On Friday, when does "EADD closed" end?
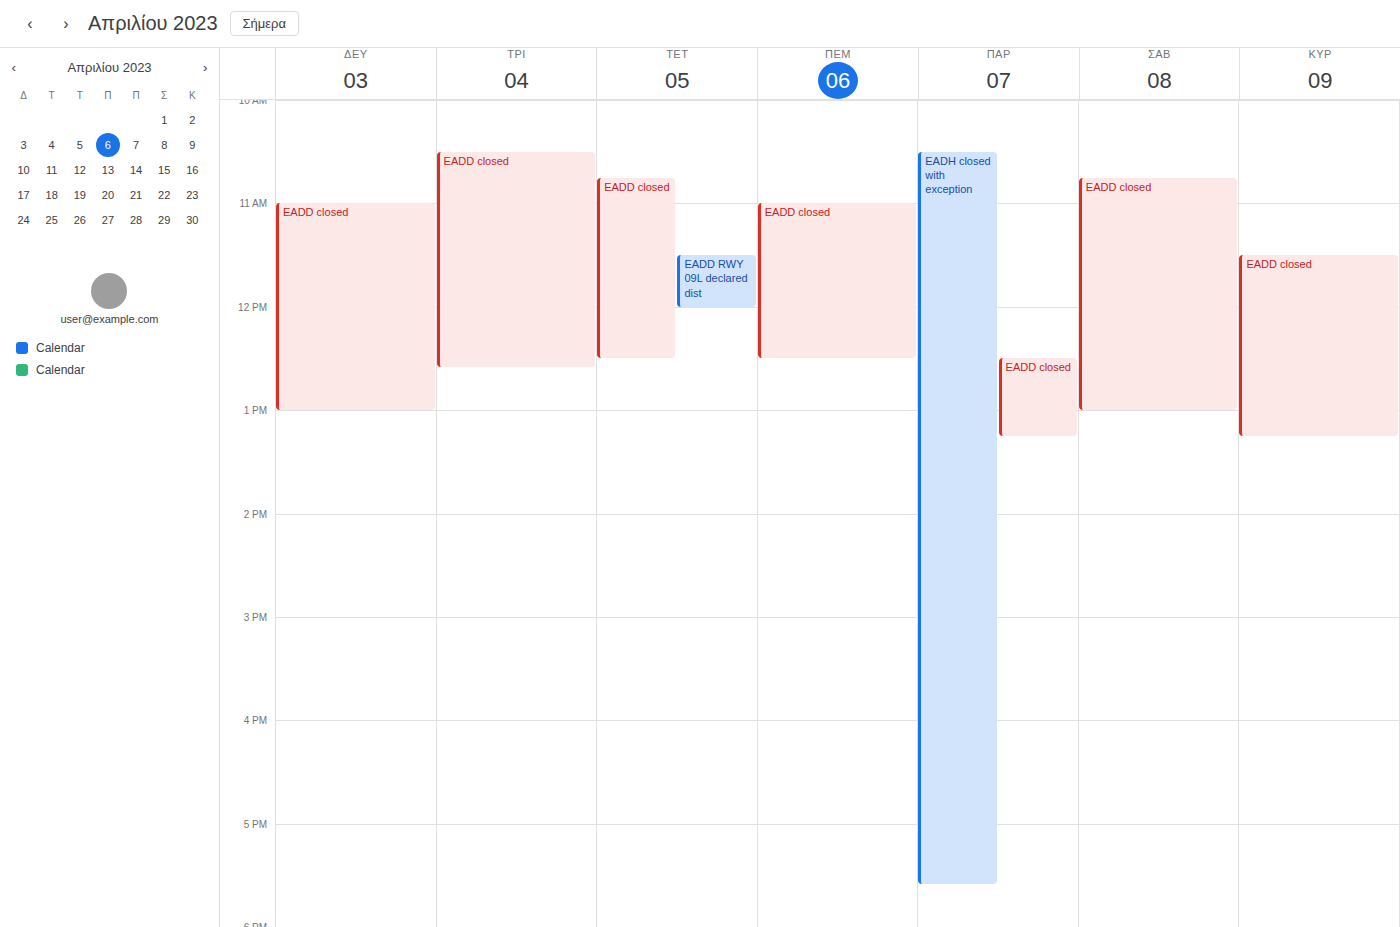
1:15 PM